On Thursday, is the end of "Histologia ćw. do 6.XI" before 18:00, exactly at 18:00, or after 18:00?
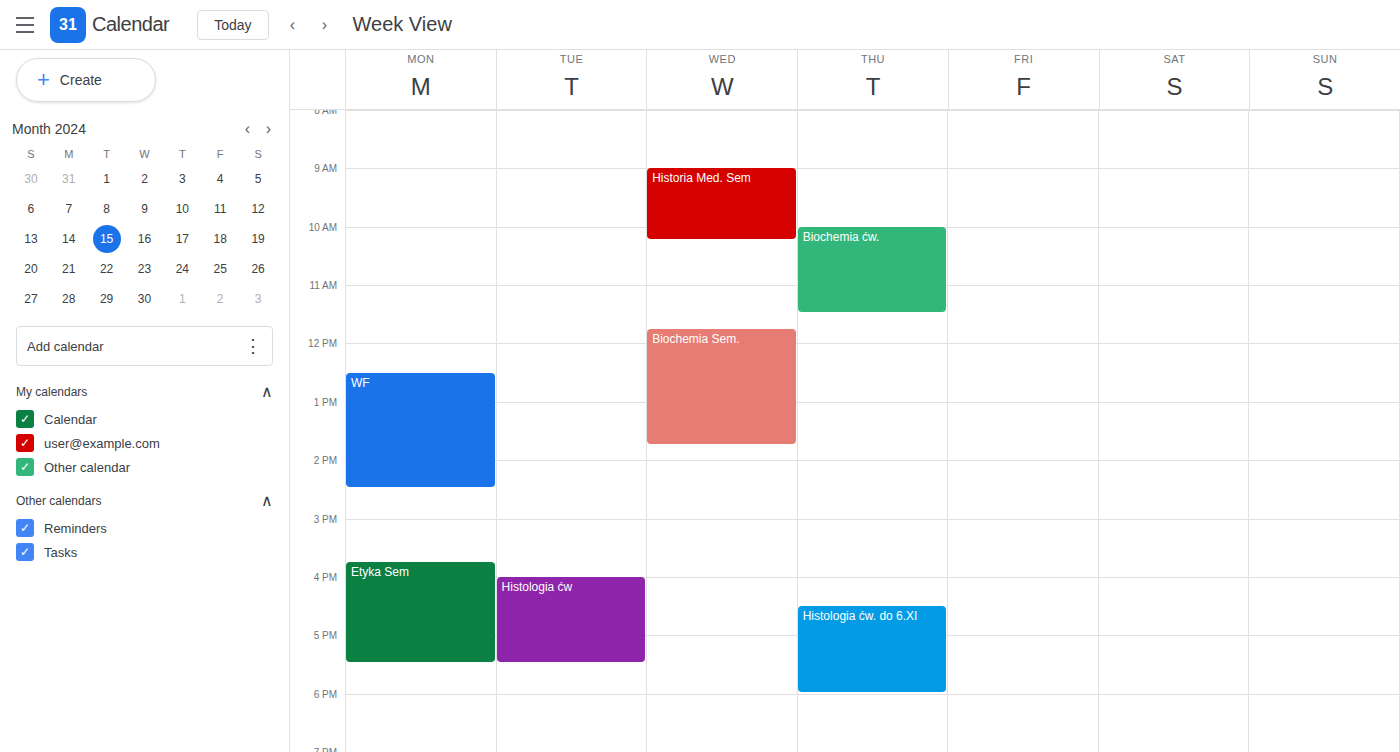
18:00 -- exactly at 18:00, on the 18:00 line.